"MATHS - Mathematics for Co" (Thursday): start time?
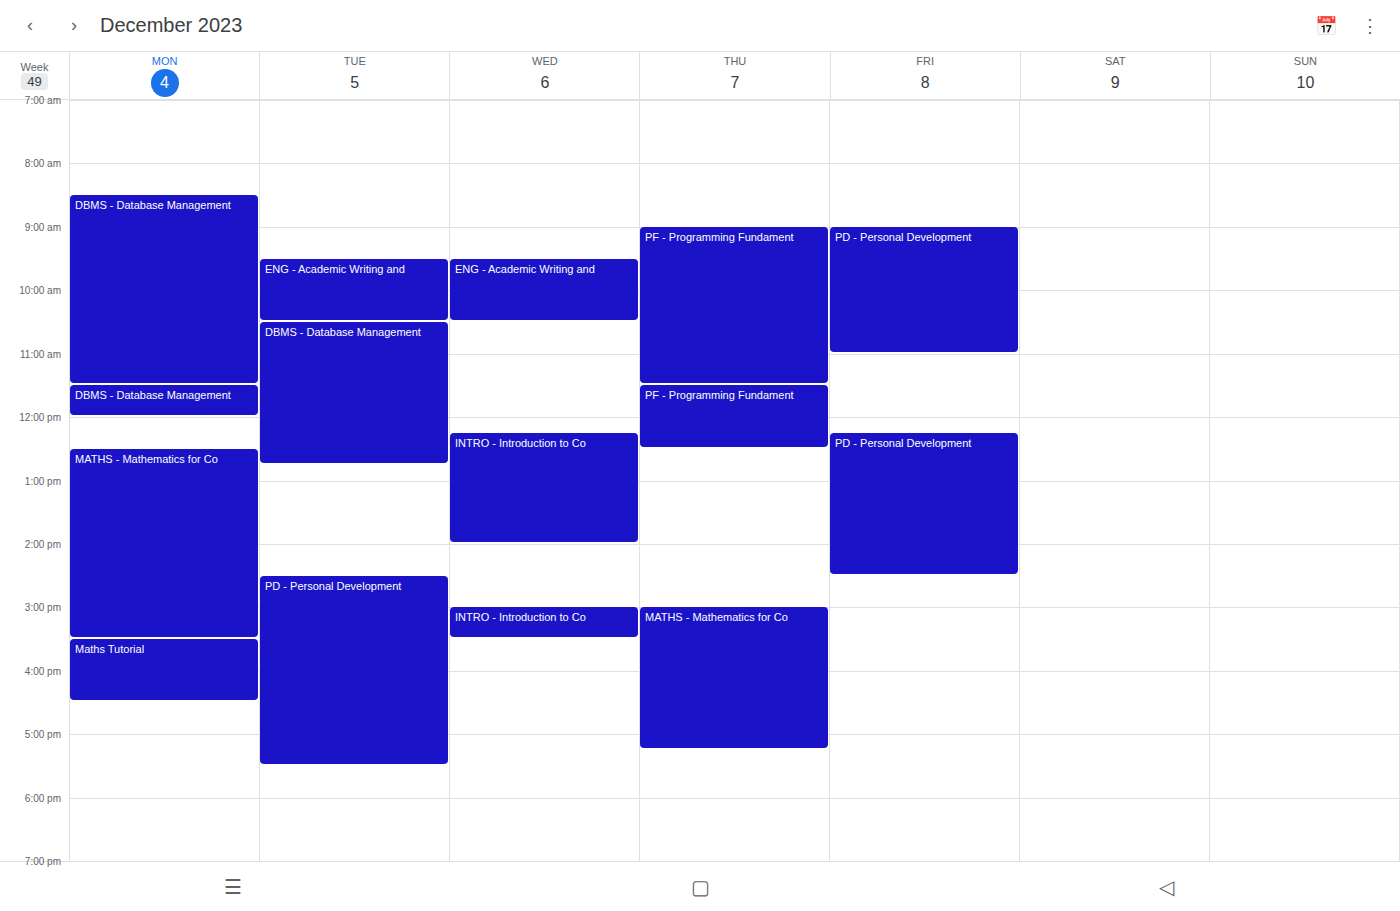
15:00